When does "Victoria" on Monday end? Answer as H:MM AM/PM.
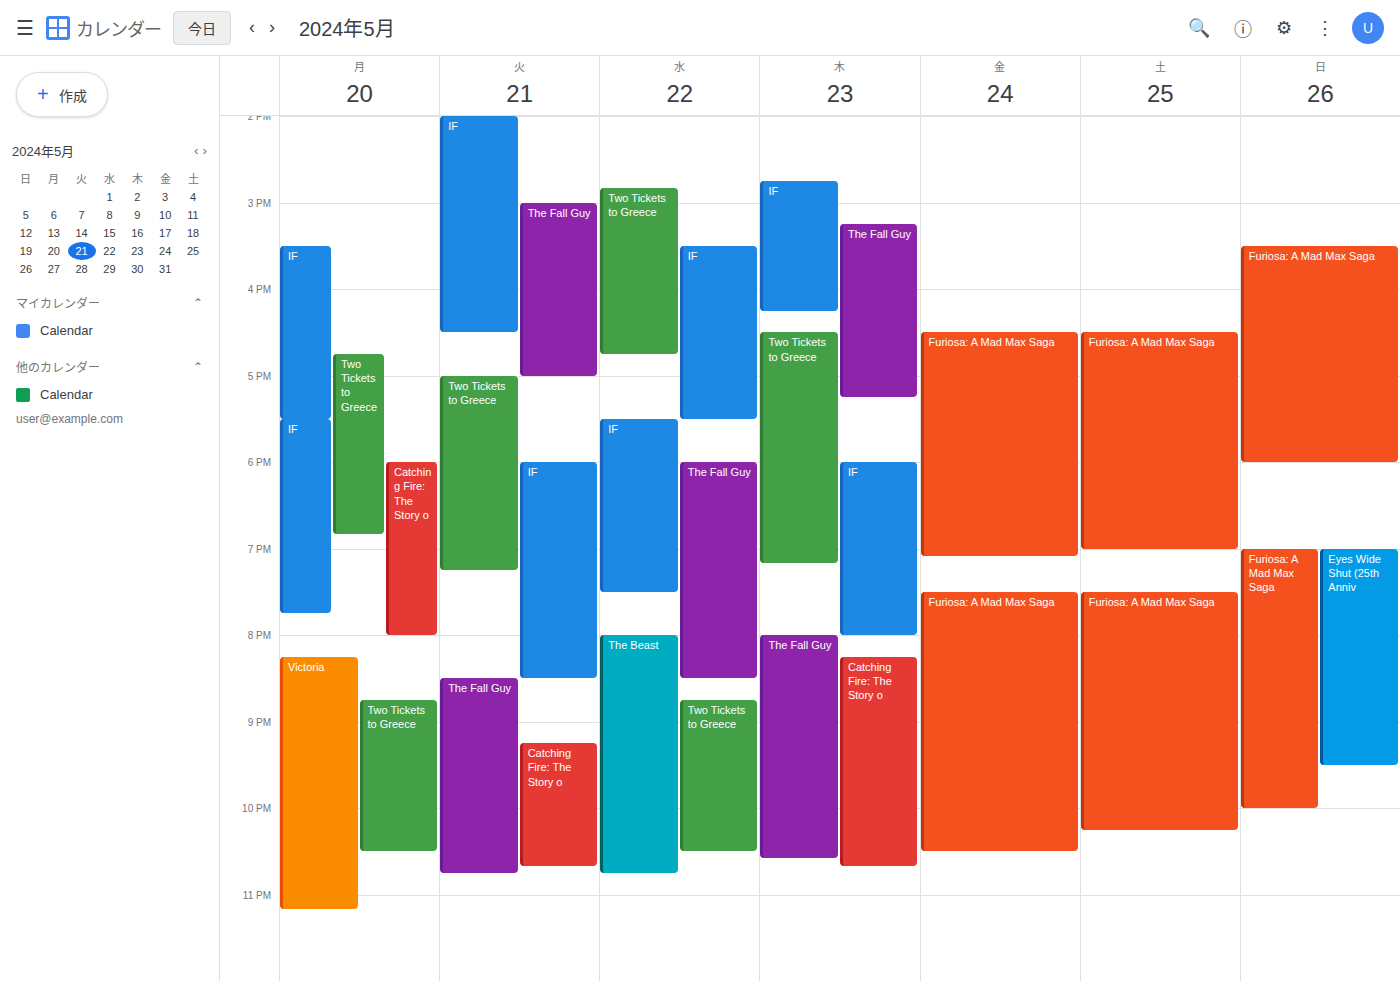
11:10 PM